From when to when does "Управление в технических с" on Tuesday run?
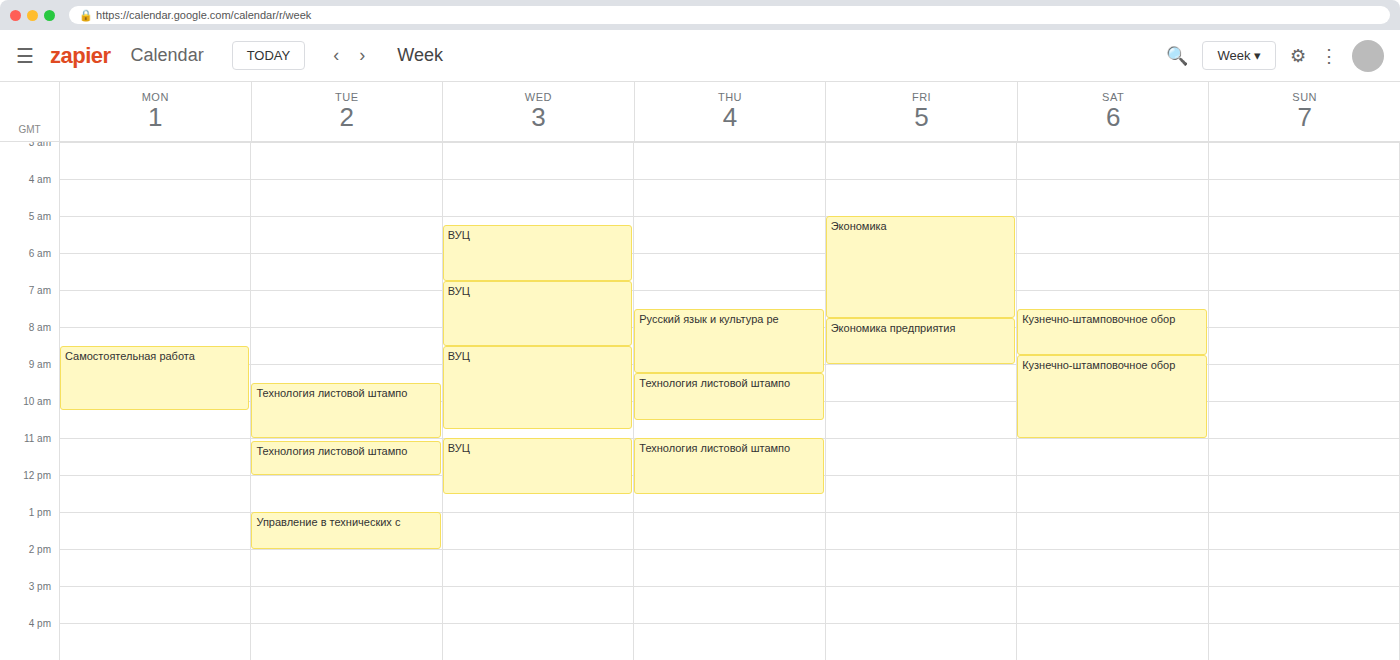
1:00 PM to 2:00 PM